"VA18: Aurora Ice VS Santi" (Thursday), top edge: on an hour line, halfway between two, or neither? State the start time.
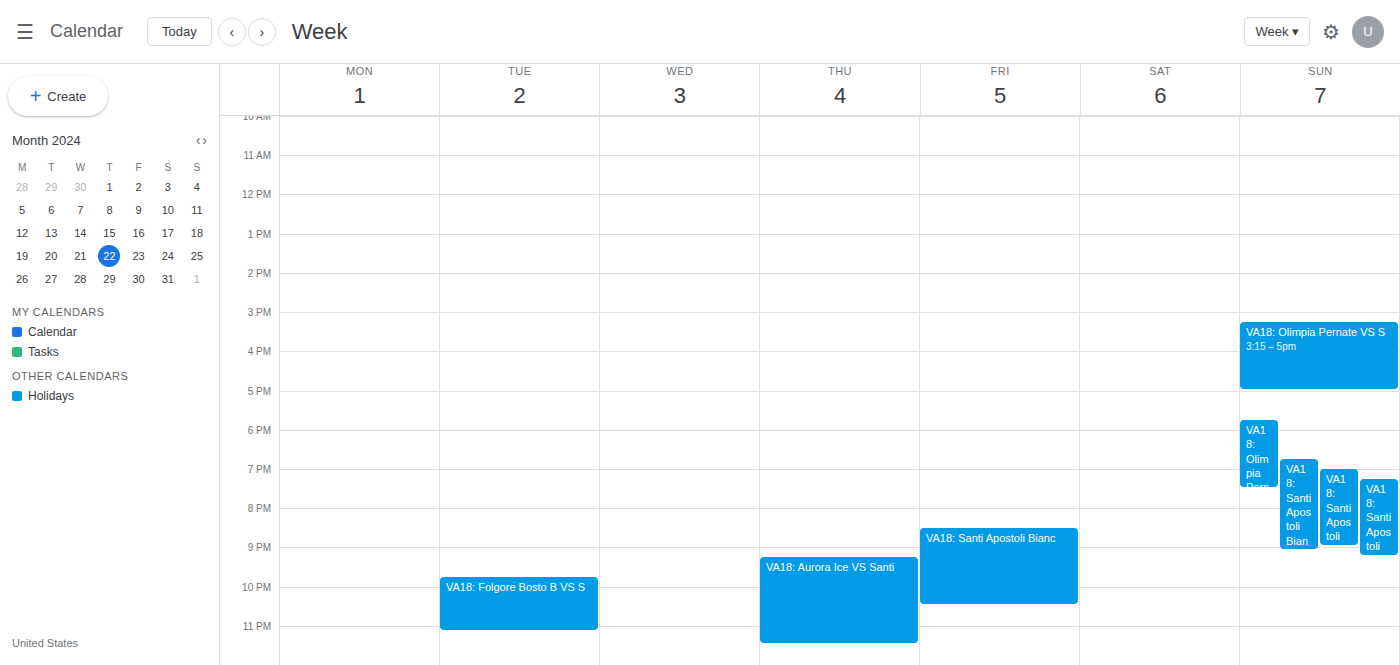
9:15 PM -- neither: a quarter of the way from the 9 PM line to the 10 PM line.